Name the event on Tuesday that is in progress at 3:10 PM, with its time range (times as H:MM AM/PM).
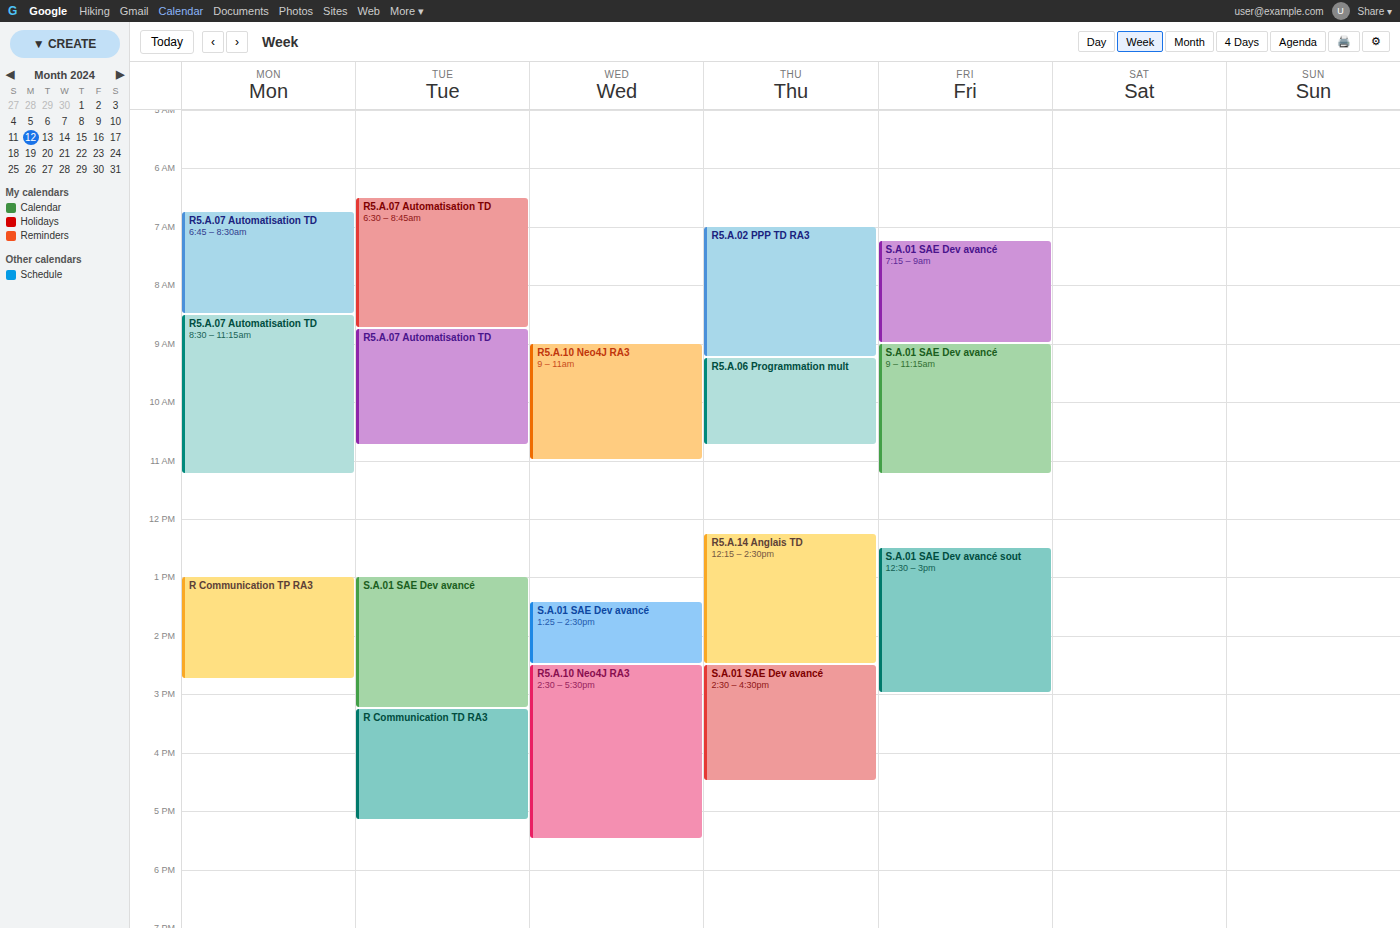
"S.A.01 SAE Dev avancé", 1:00 PM to 3:15 PM